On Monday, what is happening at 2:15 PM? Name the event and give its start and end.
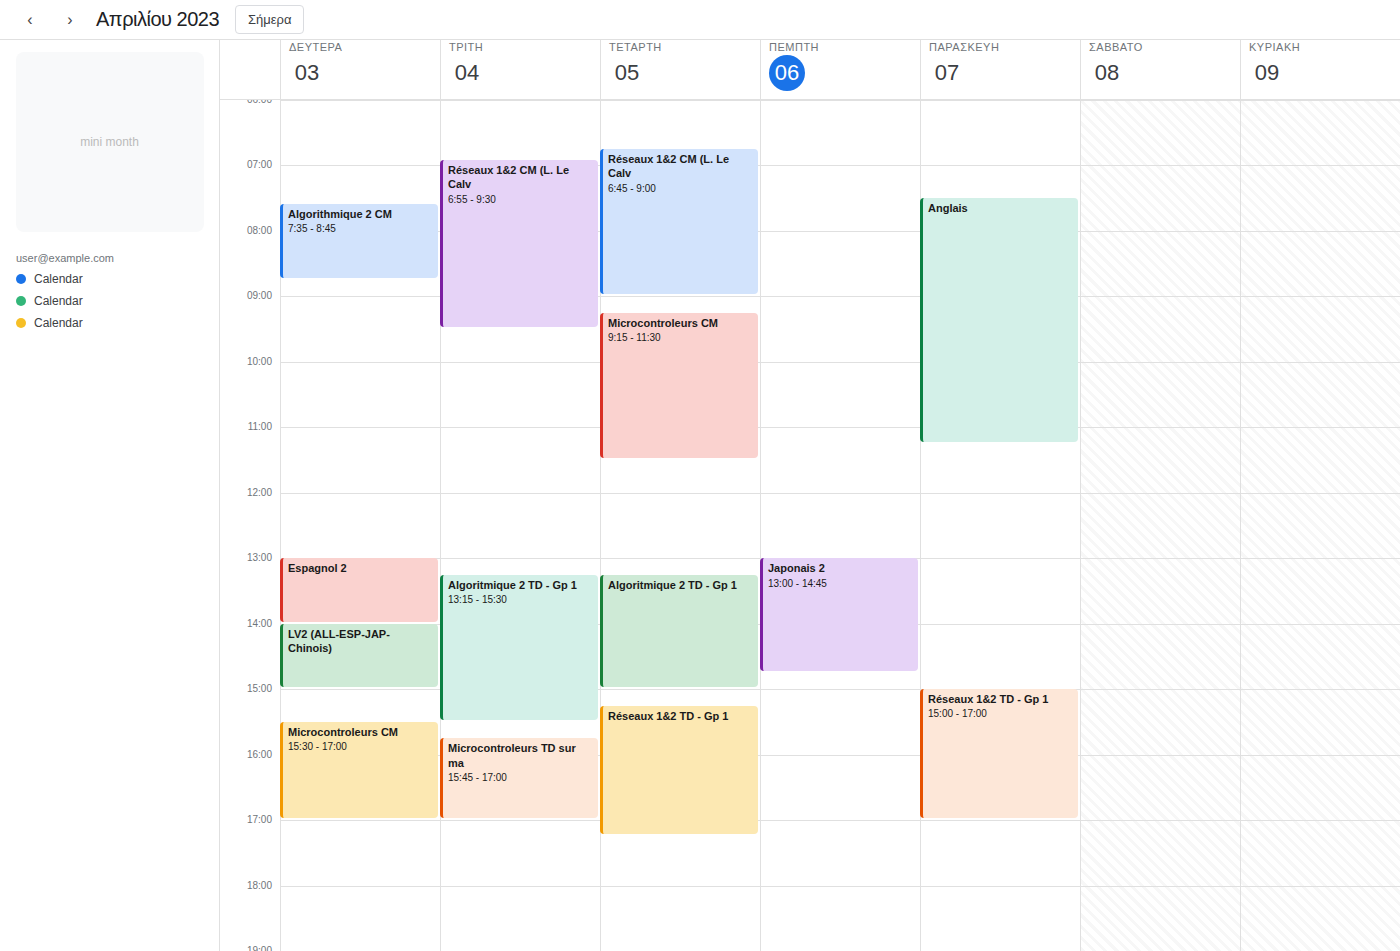
"LV2 (ALL-ESP-JAP-Chinois)", 2:00 PM to 3:00 PM